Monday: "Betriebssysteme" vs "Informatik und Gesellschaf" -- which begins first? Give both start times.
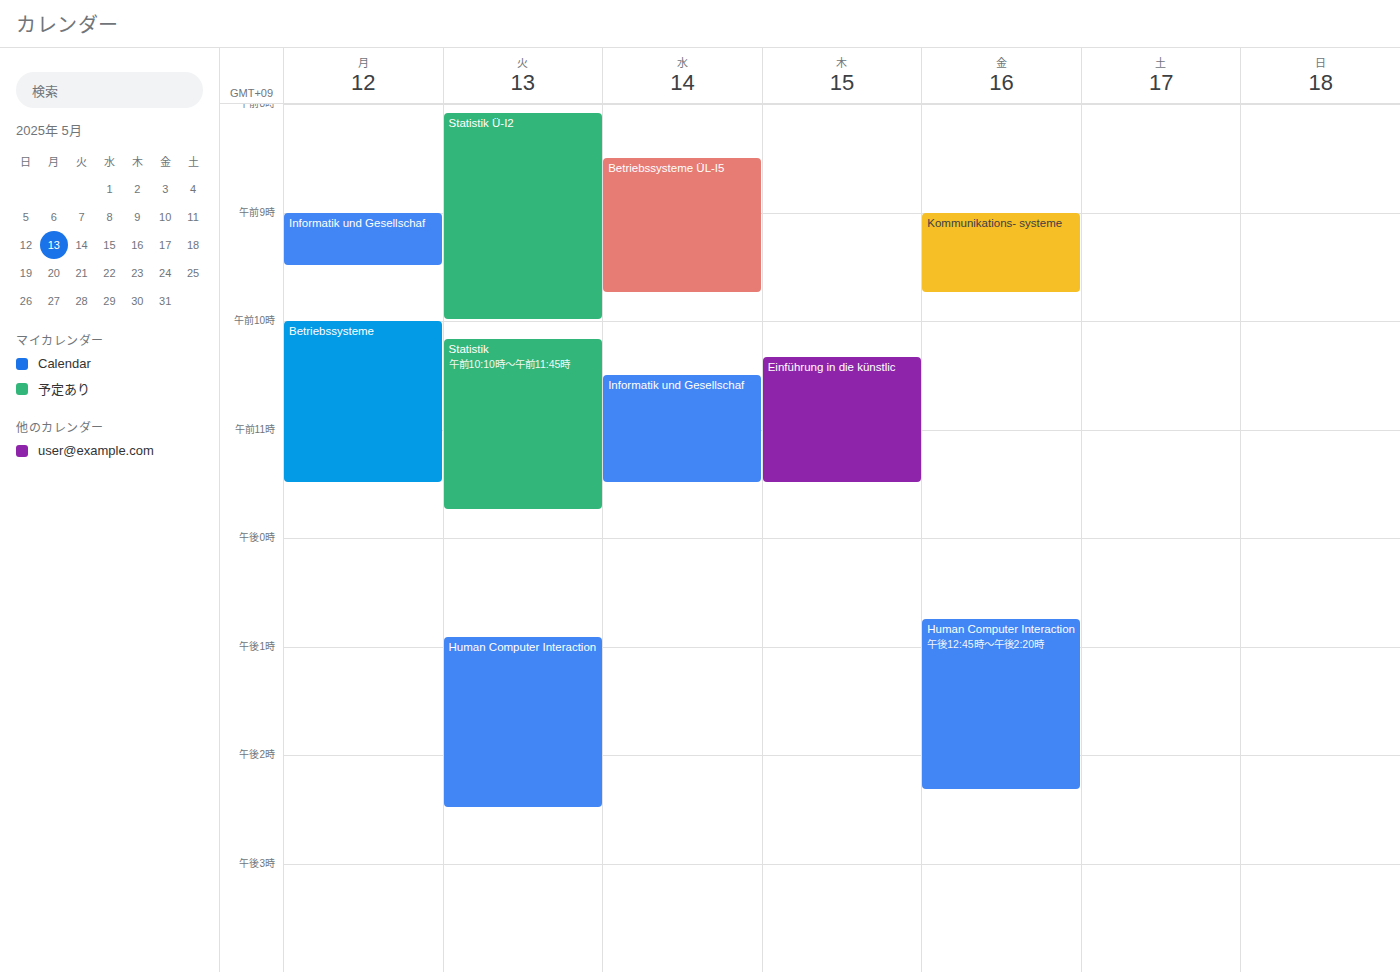
"Informatik und Gesellschaf" 9:00 AM; "Betriebssysteme" 10:00 AM.